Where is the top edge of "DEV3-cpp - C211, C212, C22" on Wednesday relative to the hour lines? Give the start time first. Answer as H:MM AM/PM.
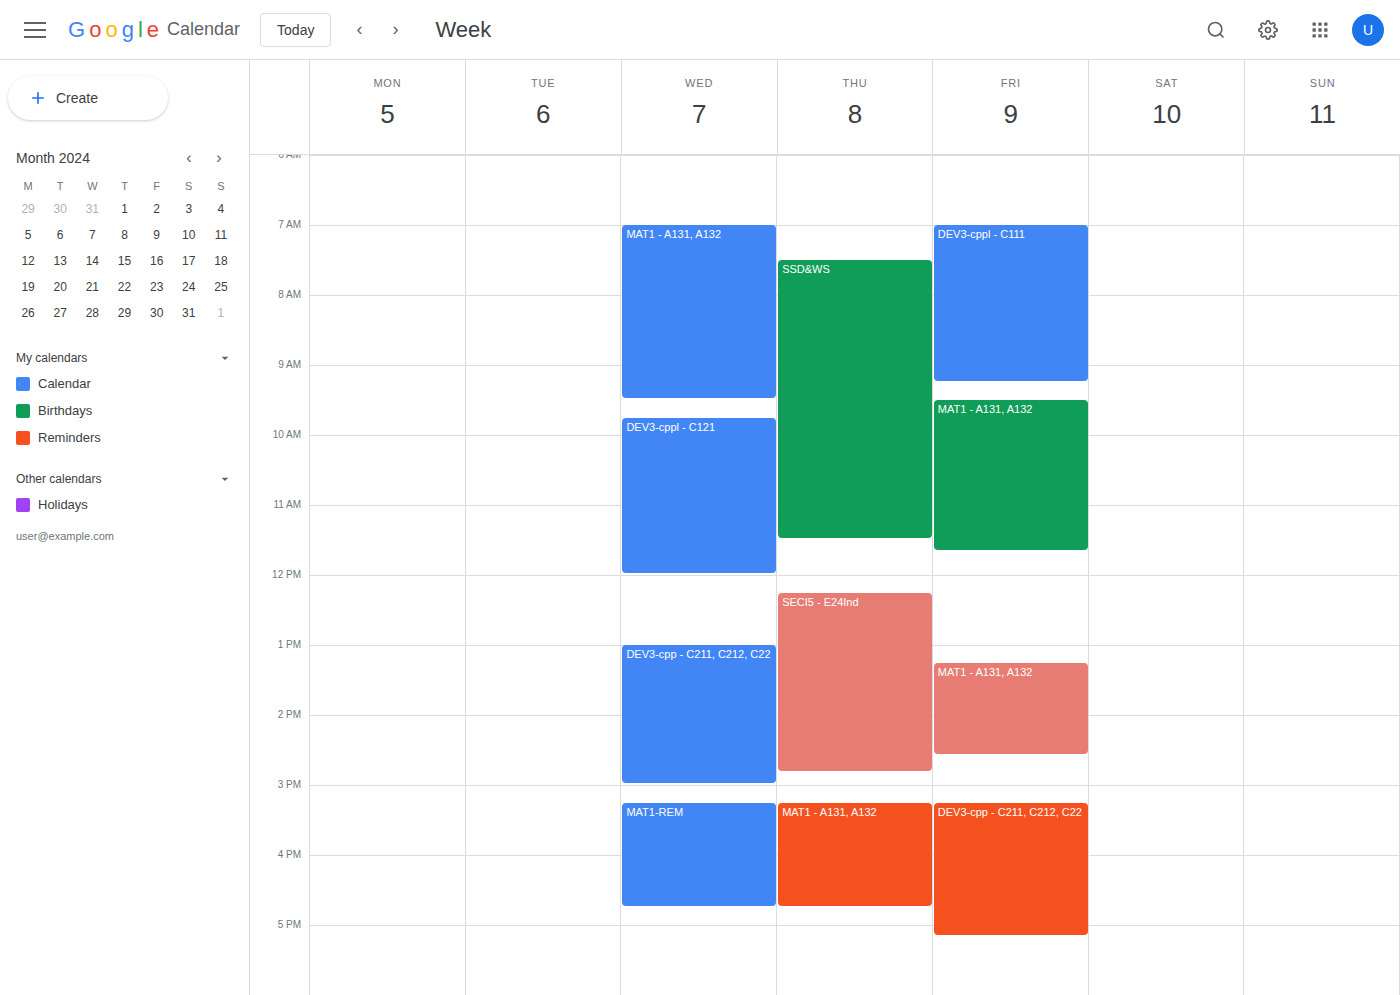
1:00 PM -- exactly on the 1 PM line.